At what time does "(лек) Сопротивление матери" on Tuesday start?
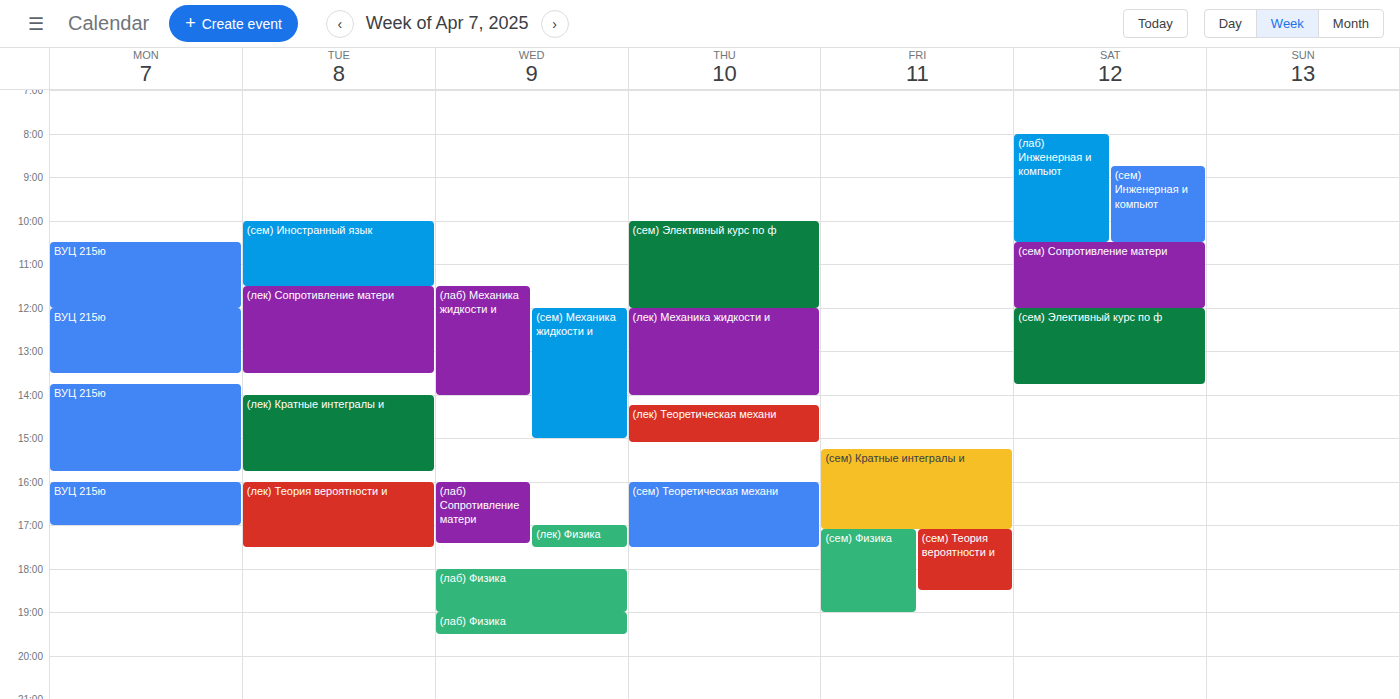
11:30 AM